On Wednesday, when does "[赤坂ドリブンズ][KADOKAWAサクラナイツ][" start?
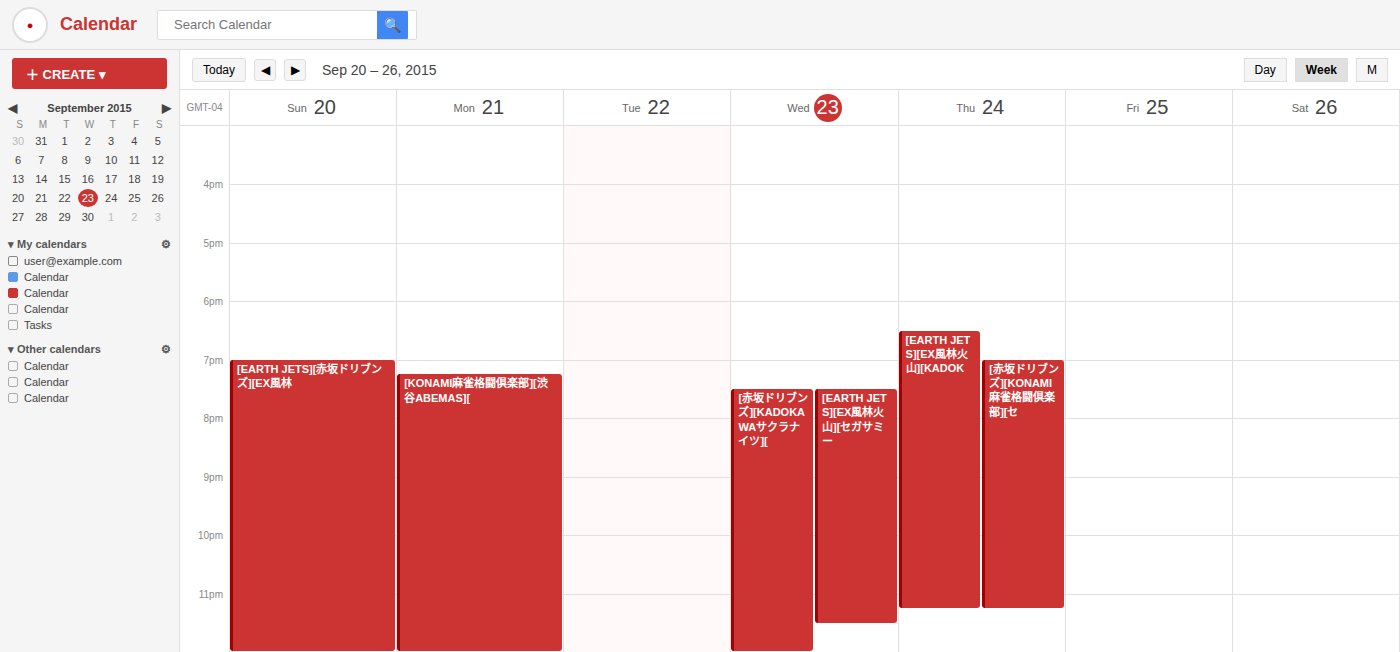
7:30 PM